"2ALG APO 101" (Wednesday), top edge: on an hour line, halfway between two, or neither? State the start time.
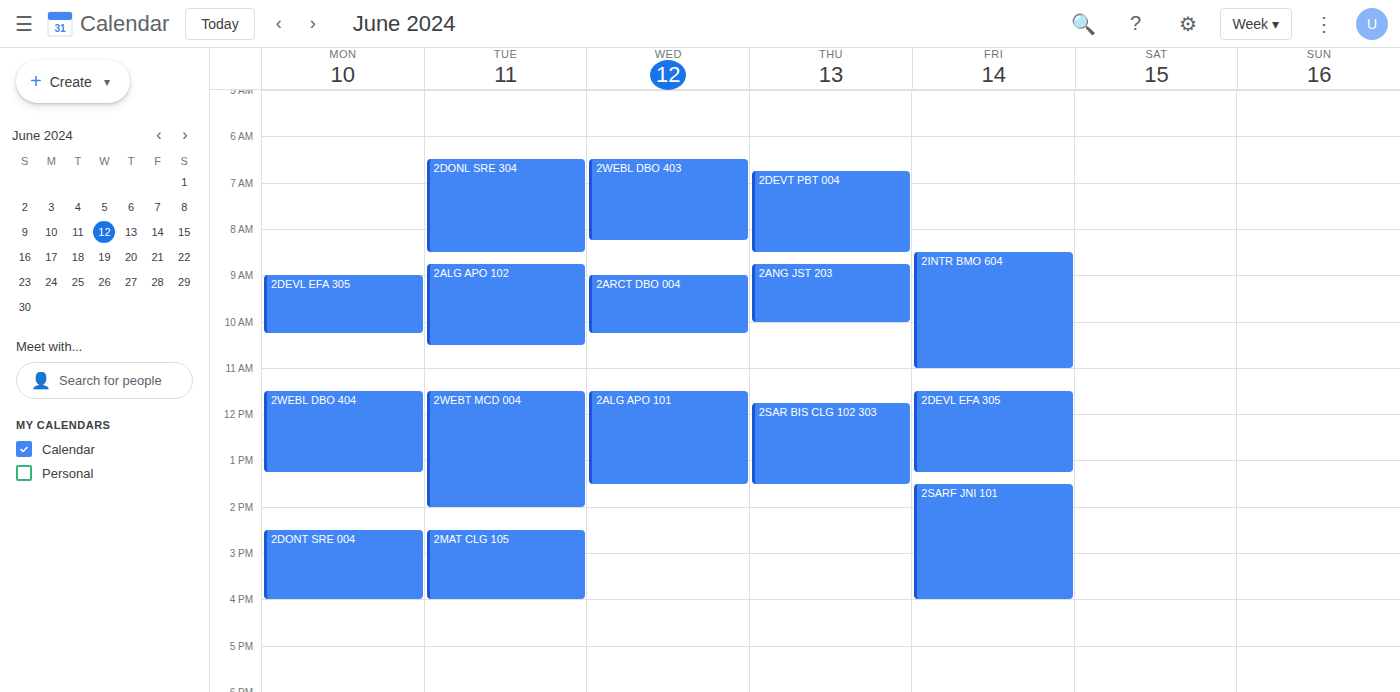
11:30 AM -- halfway between the 11 AM and 12 PM lines.